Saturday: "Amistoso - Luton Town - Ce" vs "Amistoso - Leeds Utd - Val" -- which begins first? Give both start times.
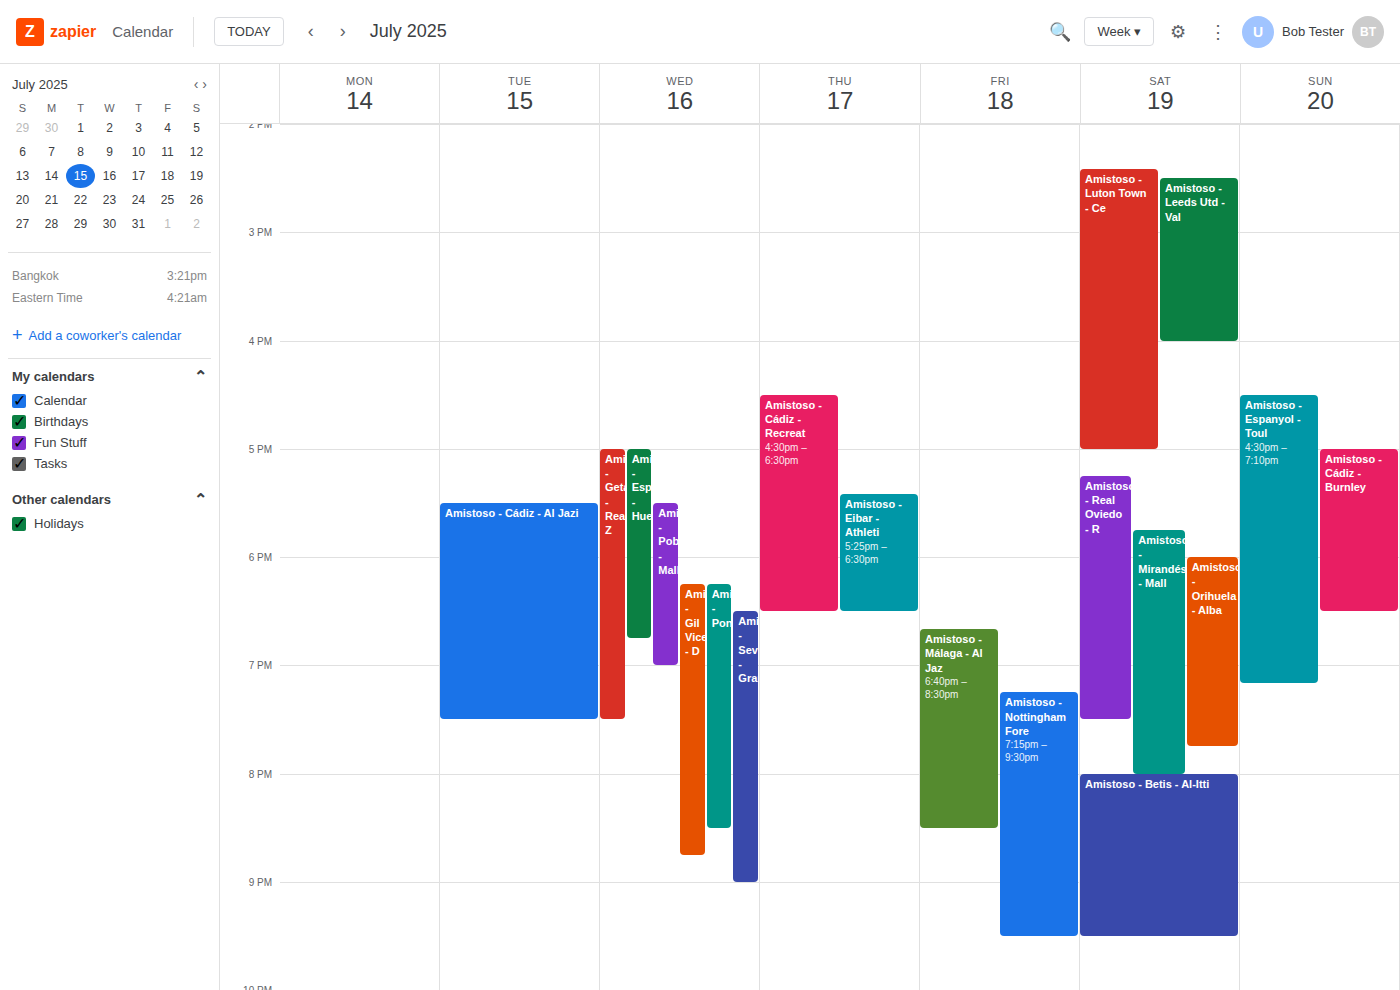
"Amistoso - Luton Town - Ce" 2:25 PM; "Amistoso - Leeds Utd - Val" 2:30 PM.